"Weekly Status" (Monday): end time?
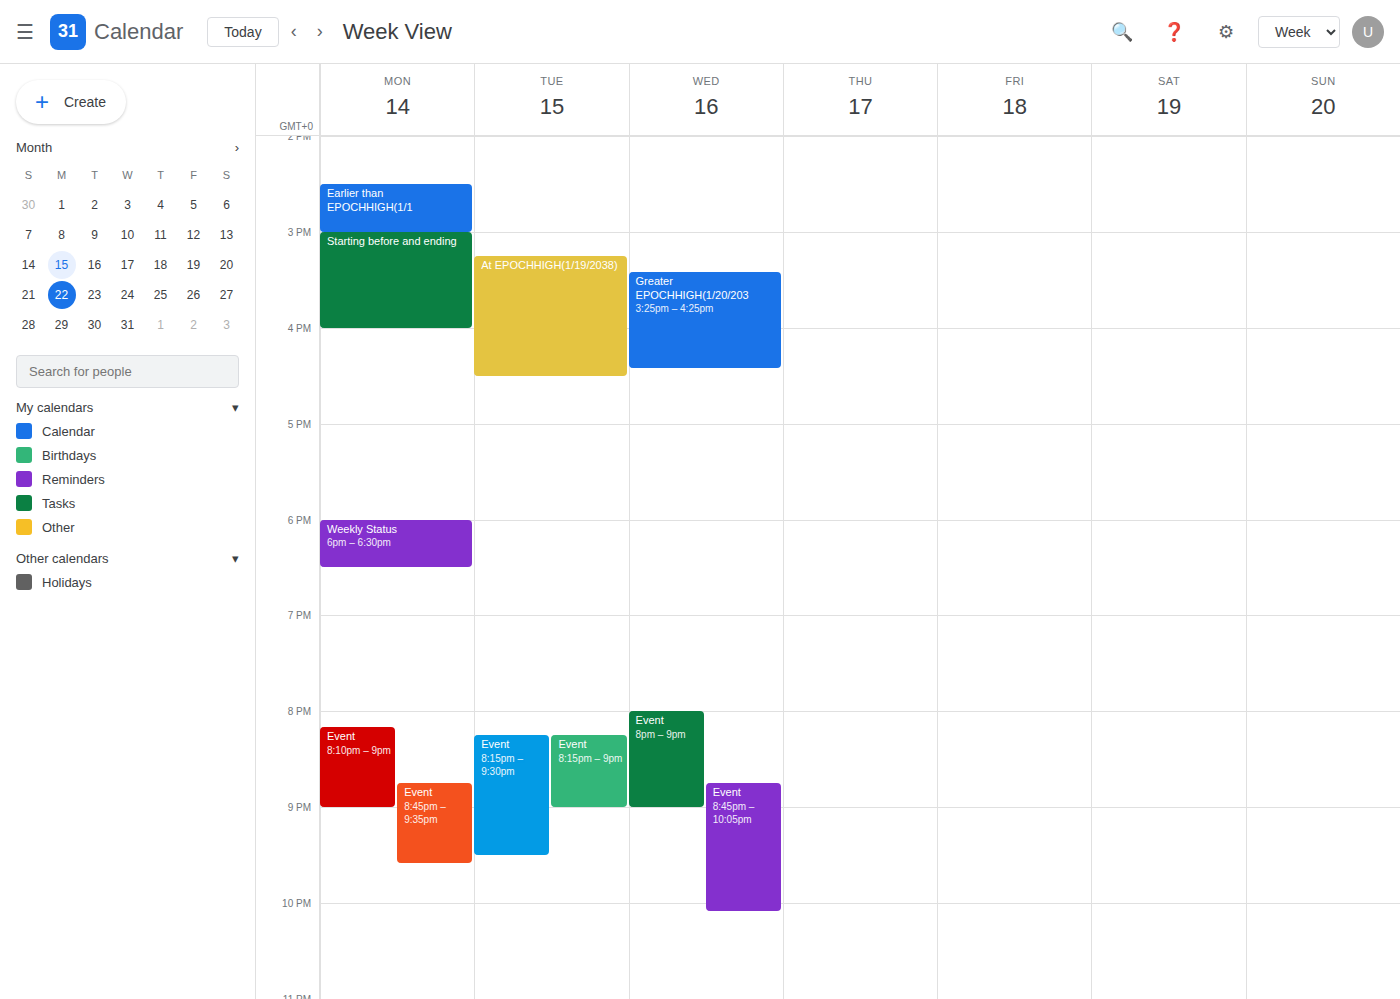
6:30 PM